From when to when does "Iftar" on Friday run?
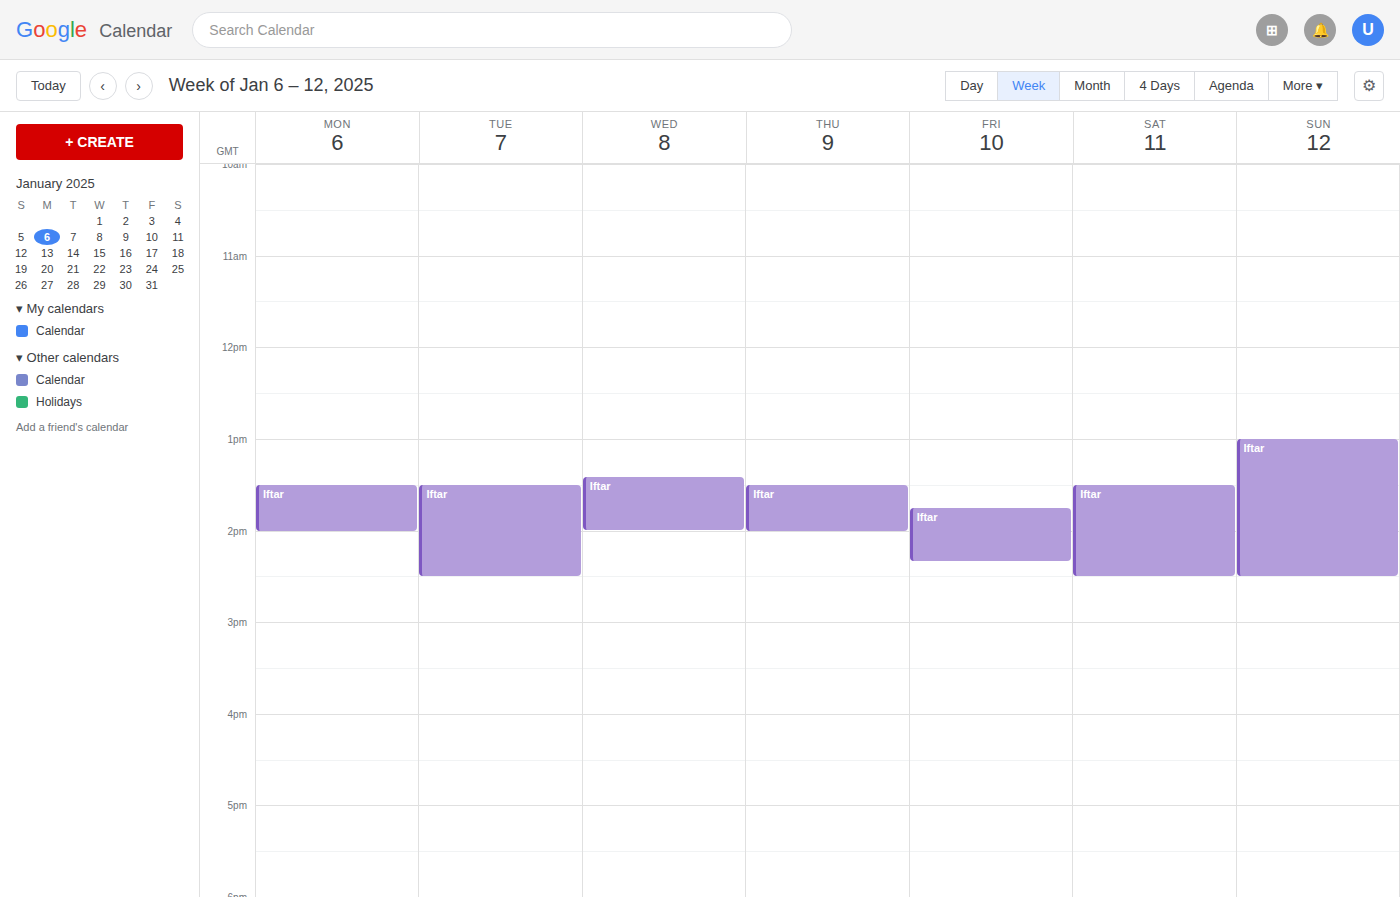
1:45 PM to 2:20 PM